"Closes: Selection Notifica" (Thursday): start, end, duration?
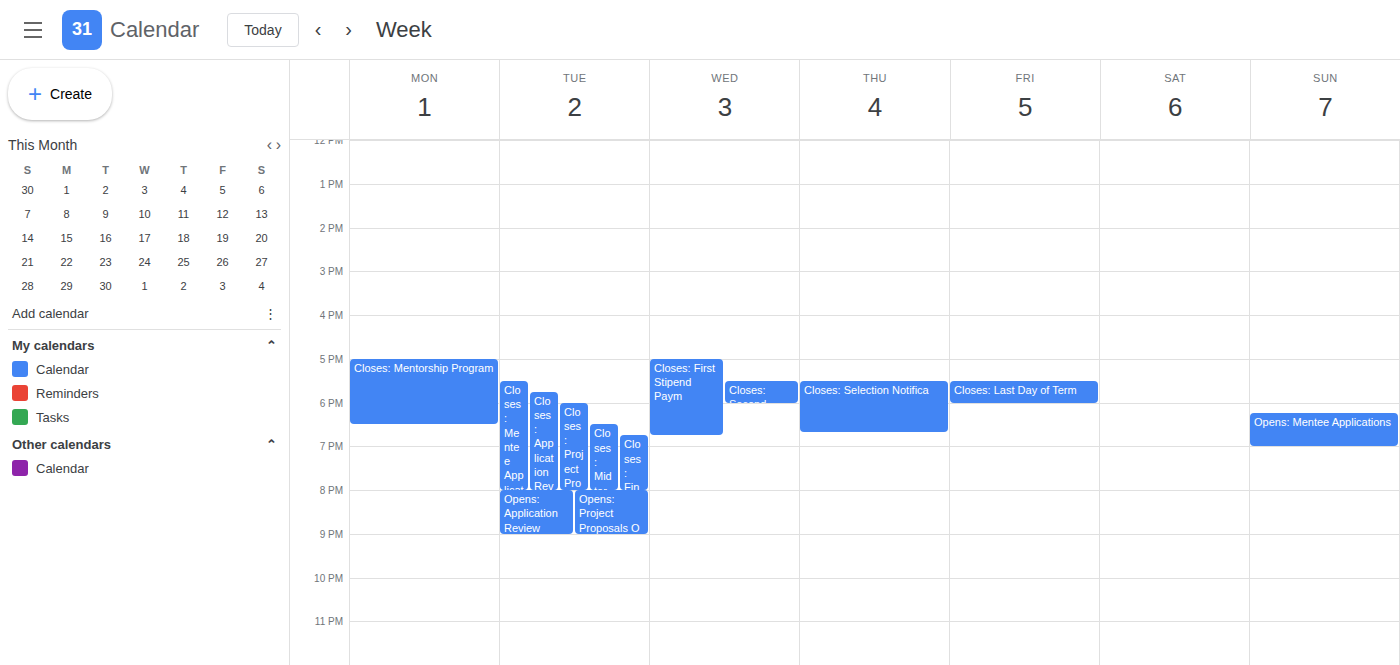
5:30 PM to 6:40 PM, 1 hour 10 minutes